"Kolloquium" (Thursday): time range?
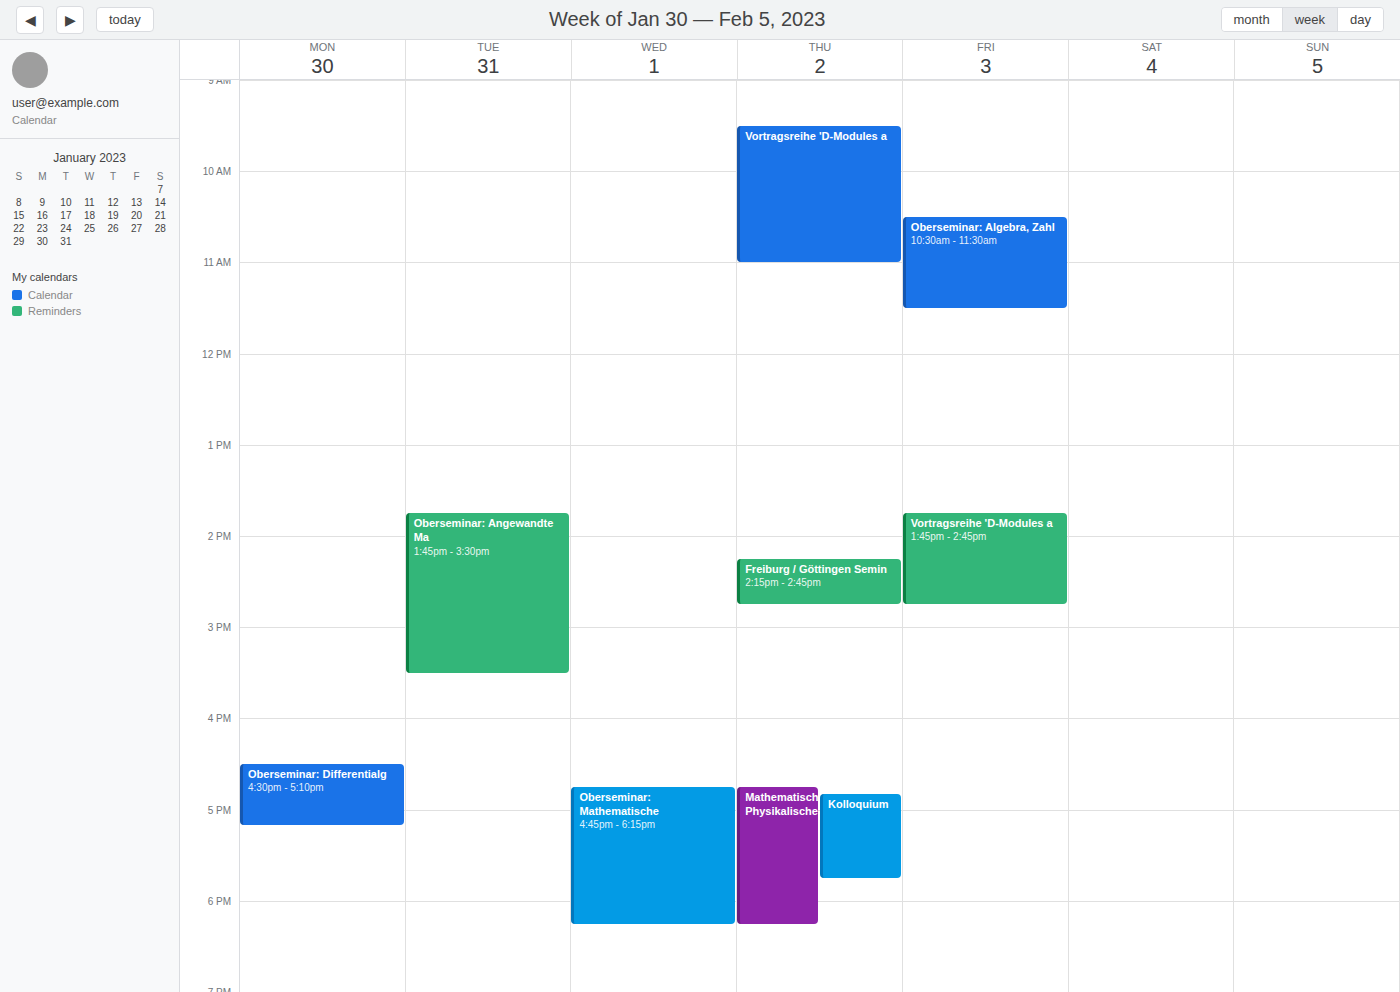
4:50 PM to 5:45 PM